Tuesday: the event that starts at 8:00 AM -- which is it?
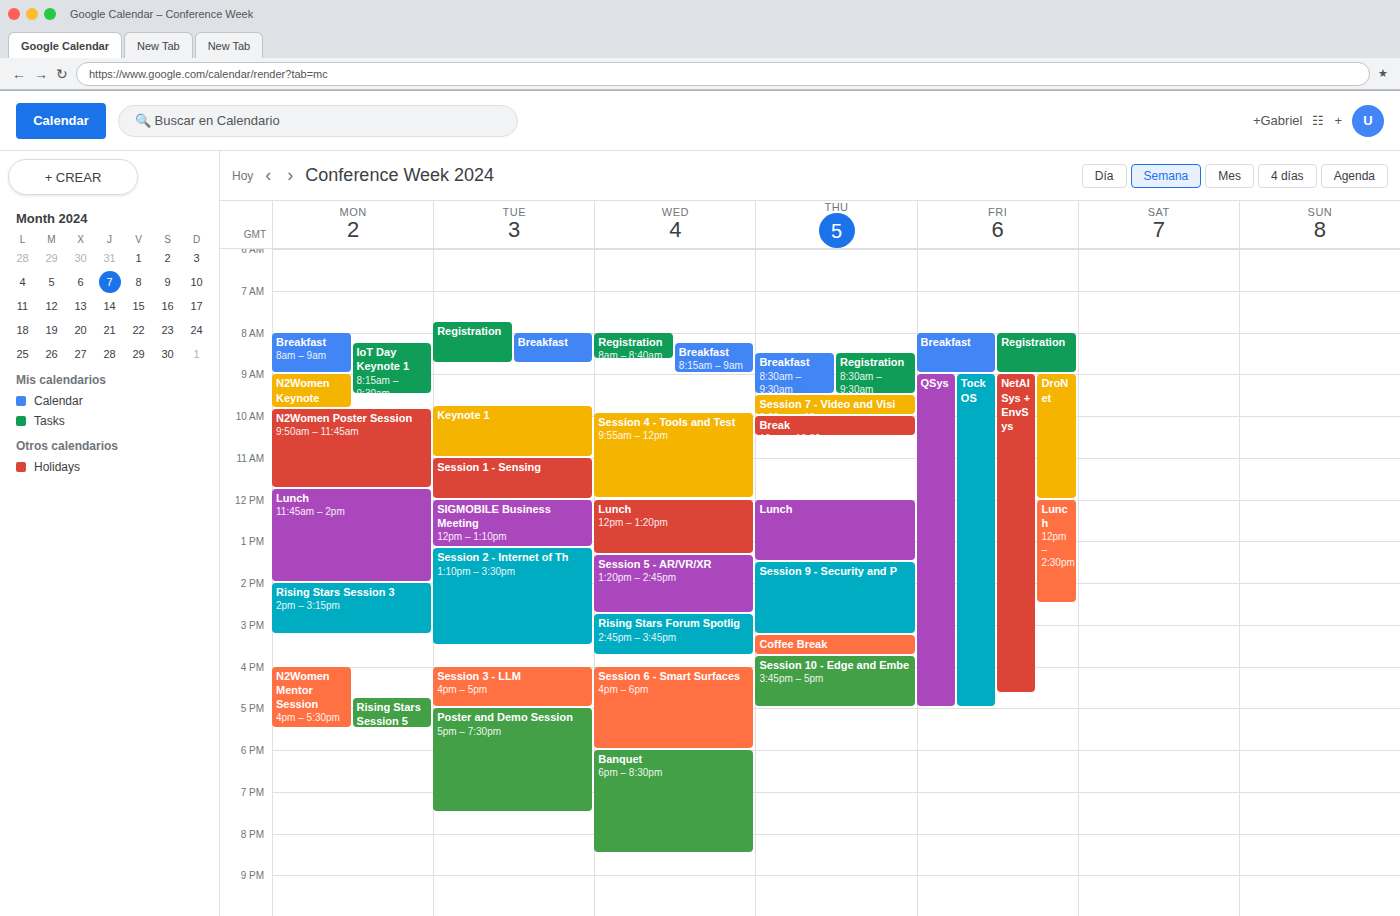
"Breakfast"